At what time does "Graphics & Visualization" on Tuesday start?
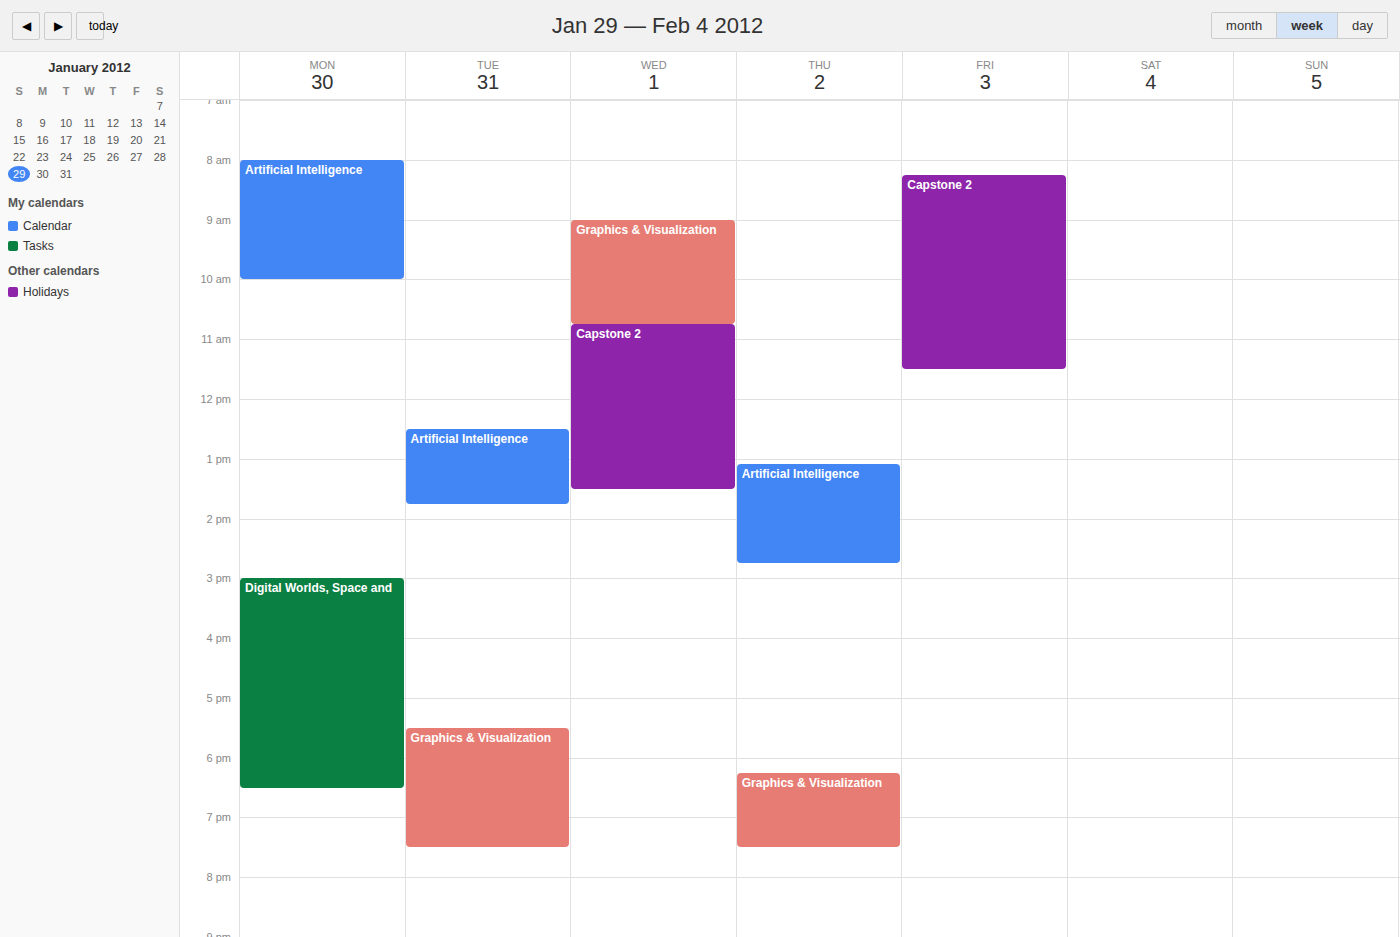
5:30 PM